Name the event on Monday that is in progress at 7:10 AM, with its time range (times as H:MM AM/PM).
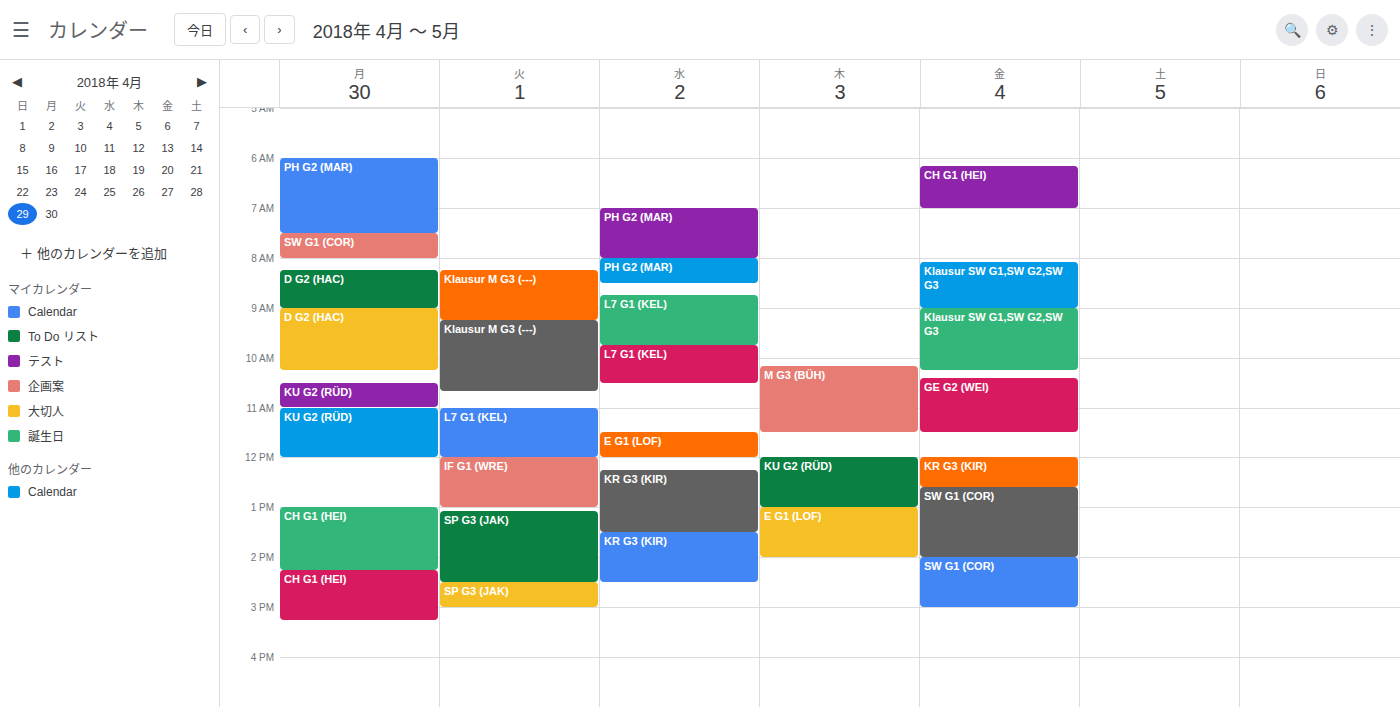
"PH G2 (MAR)", 6:00 AM to 7:30 AM